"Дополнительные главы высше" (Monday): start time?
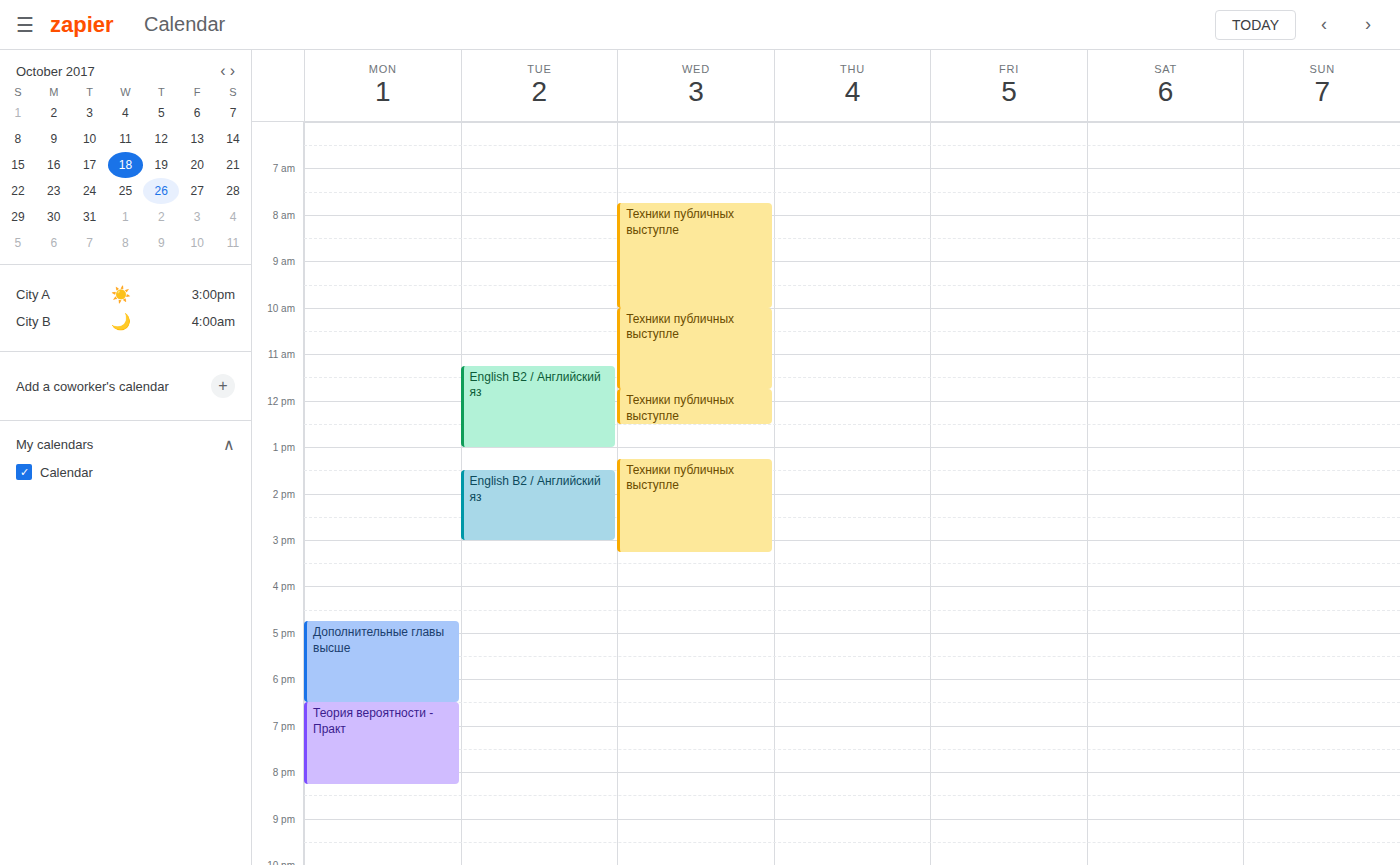
4:45 PM